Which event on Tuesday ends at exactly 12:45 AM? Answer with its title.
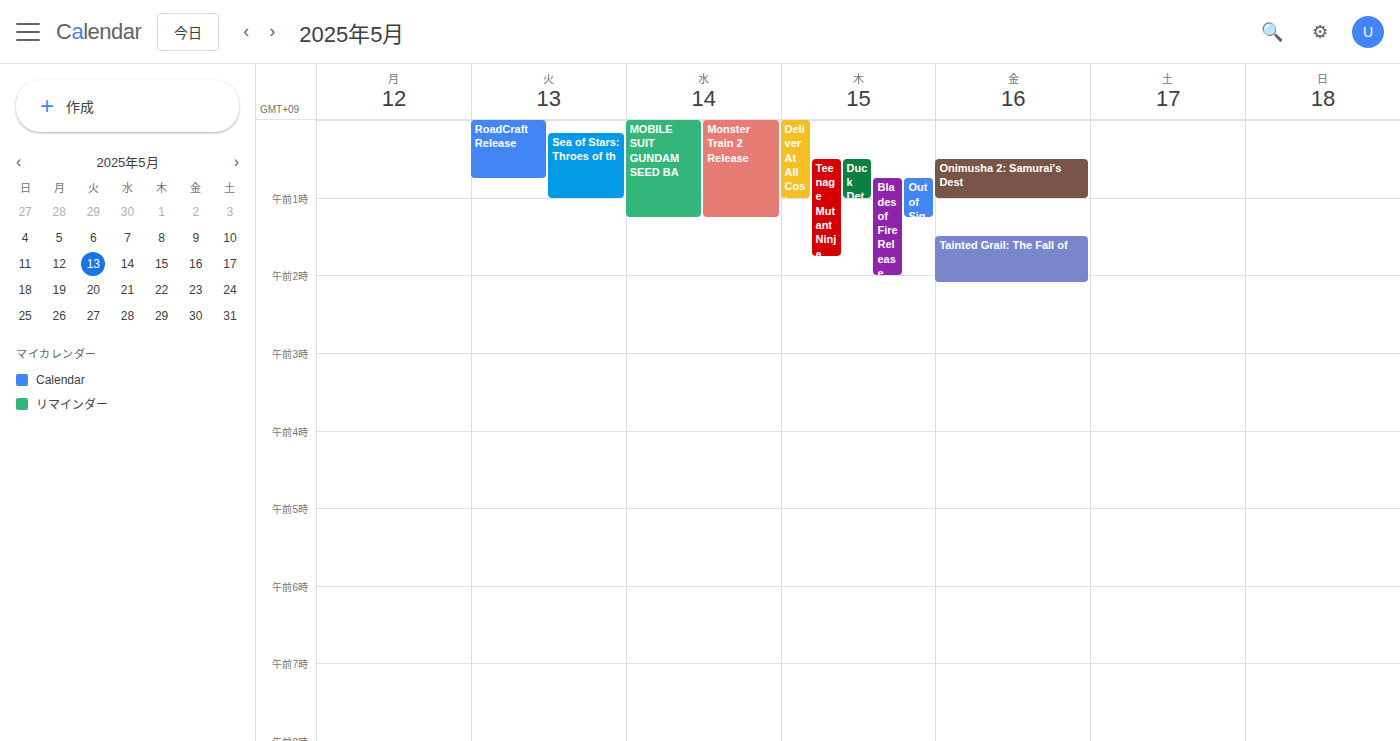
"RoadCraft Release"